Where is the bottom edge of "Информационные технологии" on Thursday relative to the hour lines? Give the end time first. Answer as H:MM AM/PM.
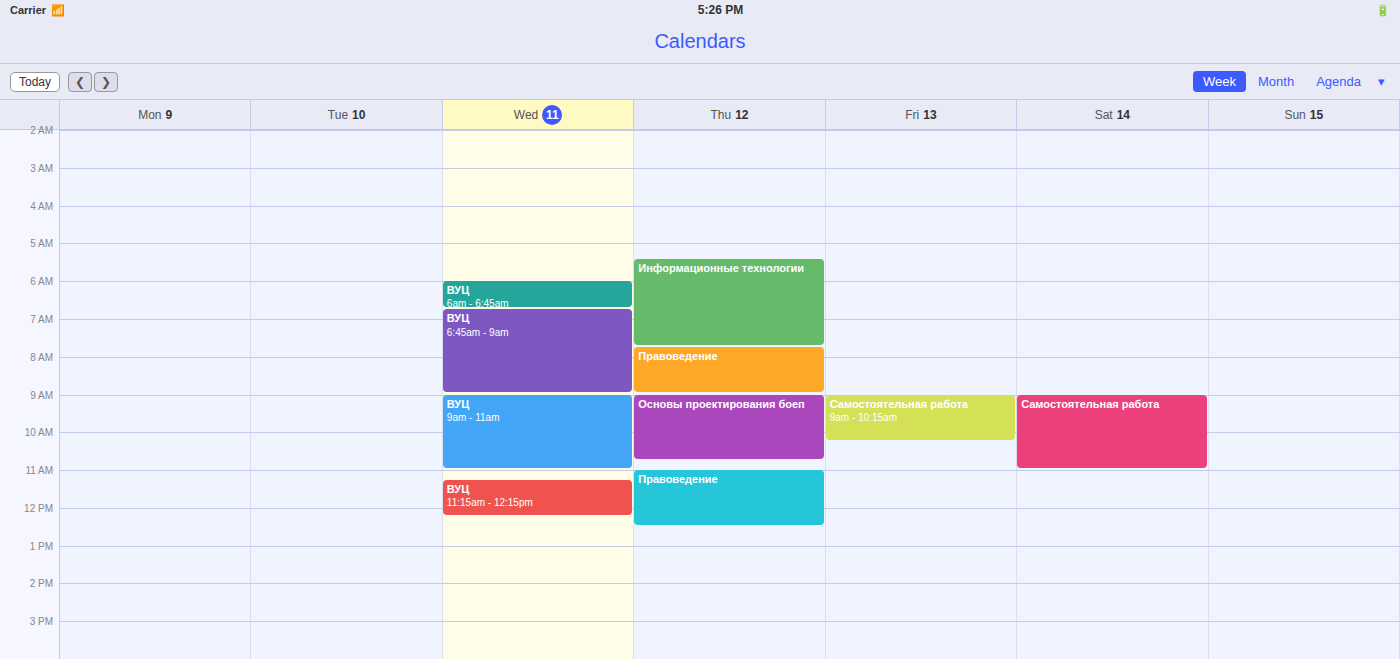
7:45 AM -- neither: three quarters of the way from the 7 AM line to the 8 AM line.